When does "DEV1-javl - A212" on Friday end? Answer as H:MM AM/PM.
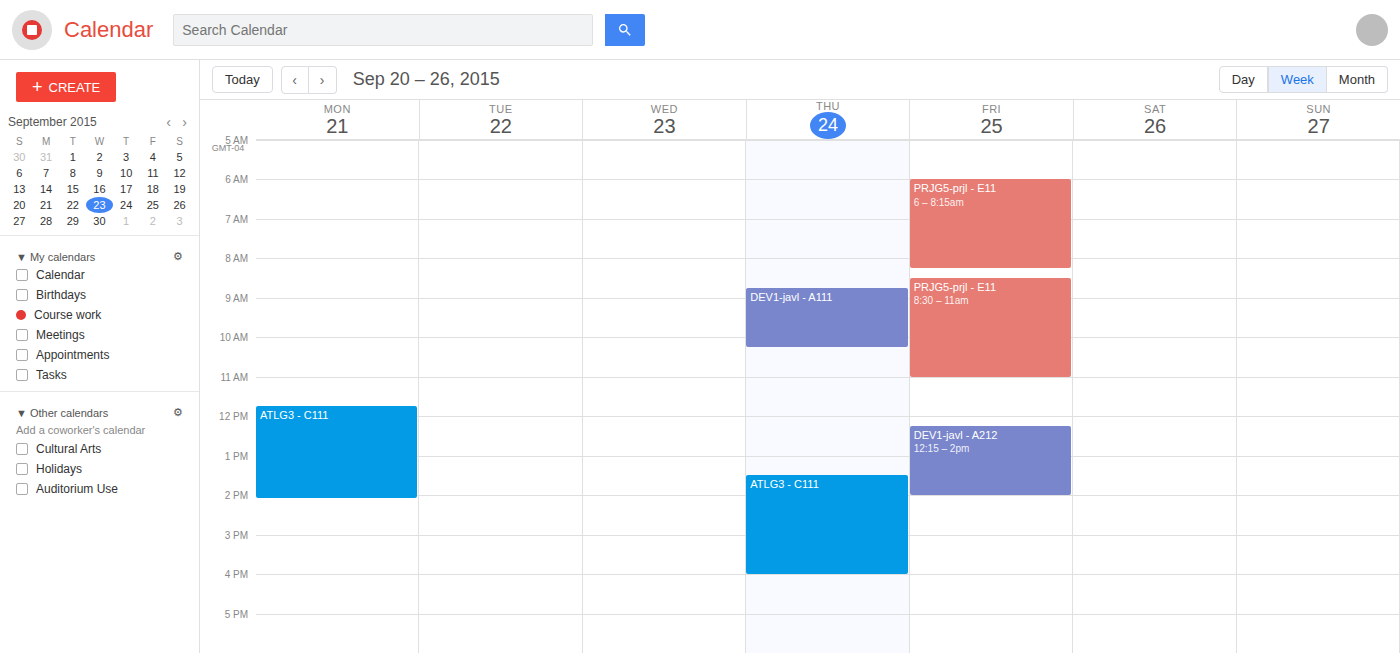
2:00 PM